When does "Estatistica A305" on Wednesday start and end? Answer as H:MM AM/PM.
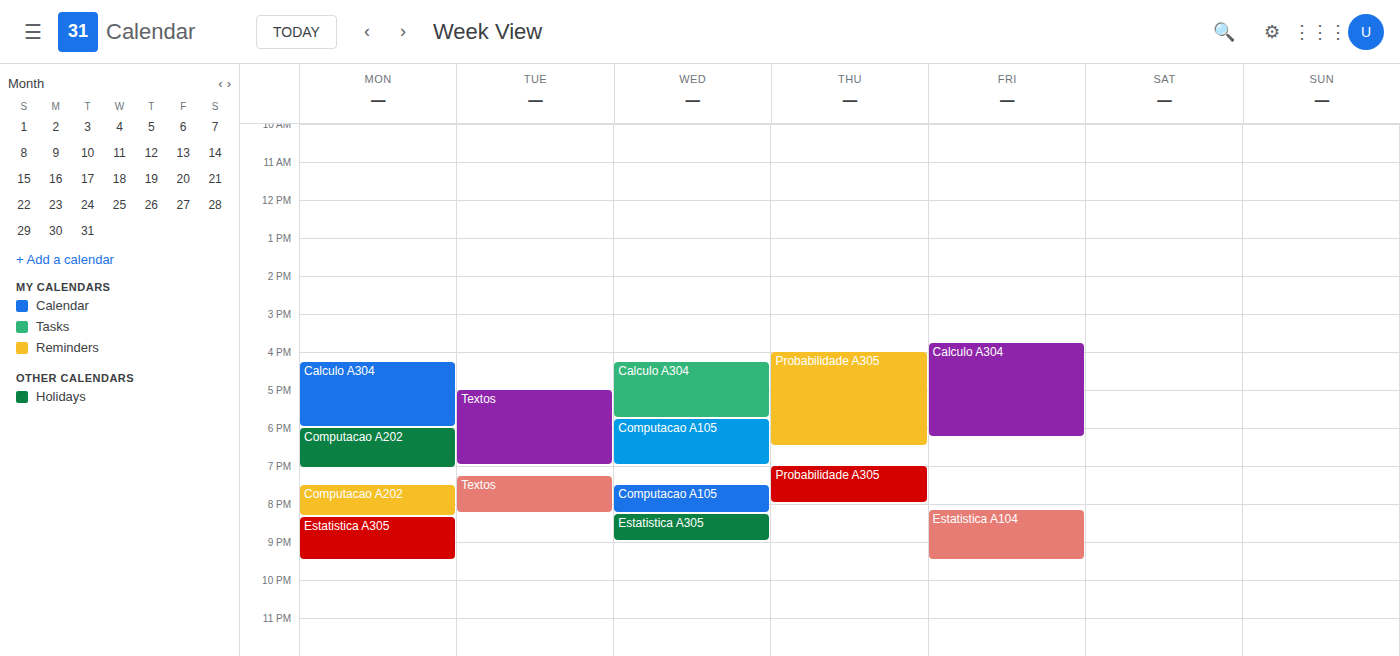
8:15 PM to 9:00 PM